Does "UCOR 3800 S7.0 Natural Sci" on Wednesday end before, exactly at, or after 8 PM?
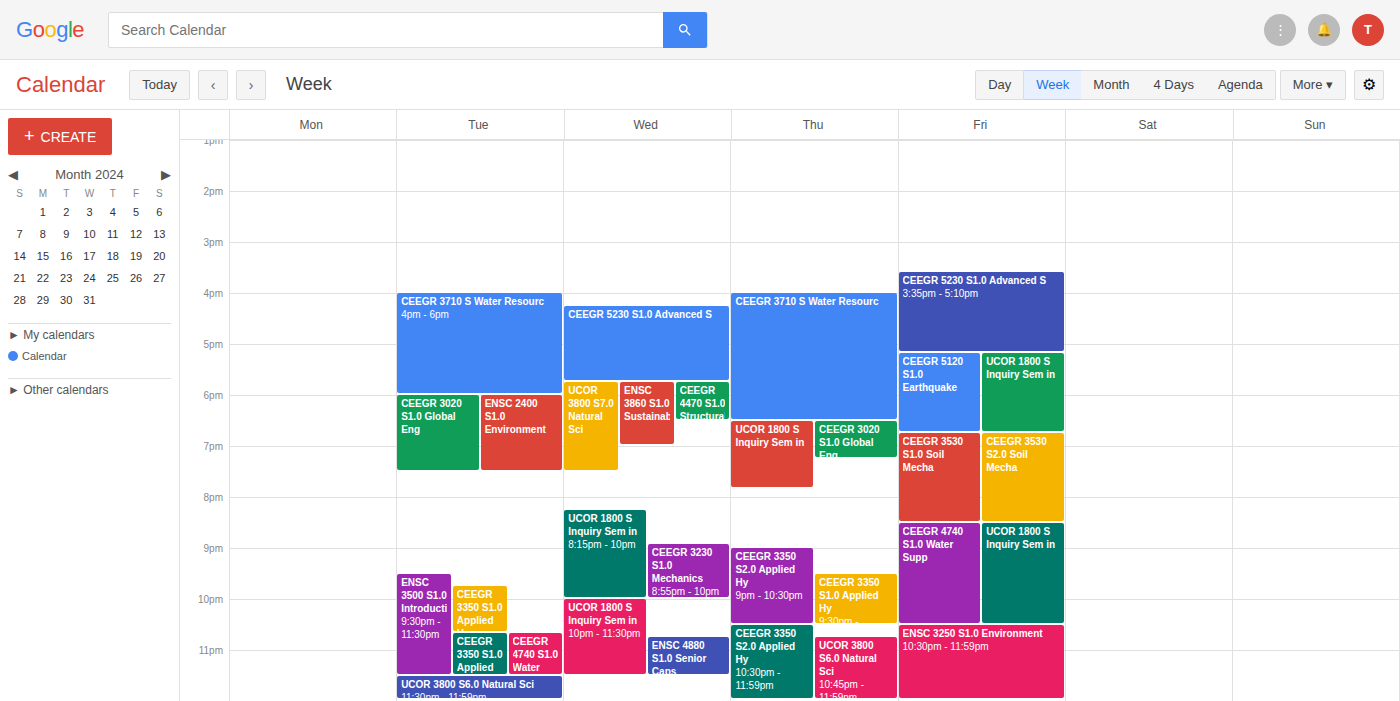
7:30 PM -- before 8 PM, 30 minutes above the 8 PM line.